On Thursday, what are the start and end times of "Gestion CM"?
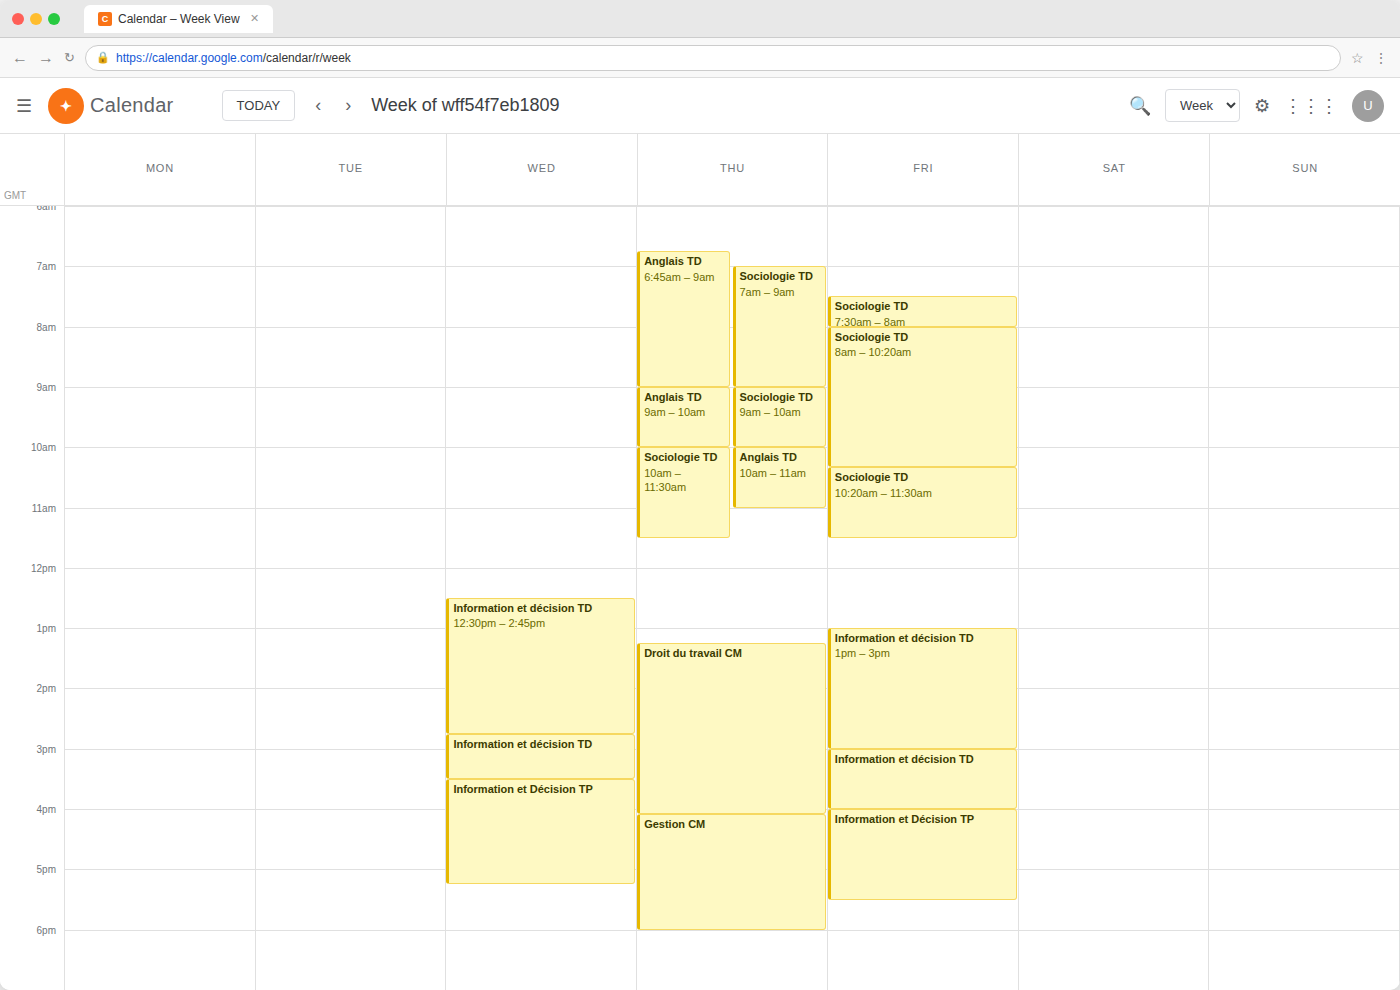
16:05 to 18:00